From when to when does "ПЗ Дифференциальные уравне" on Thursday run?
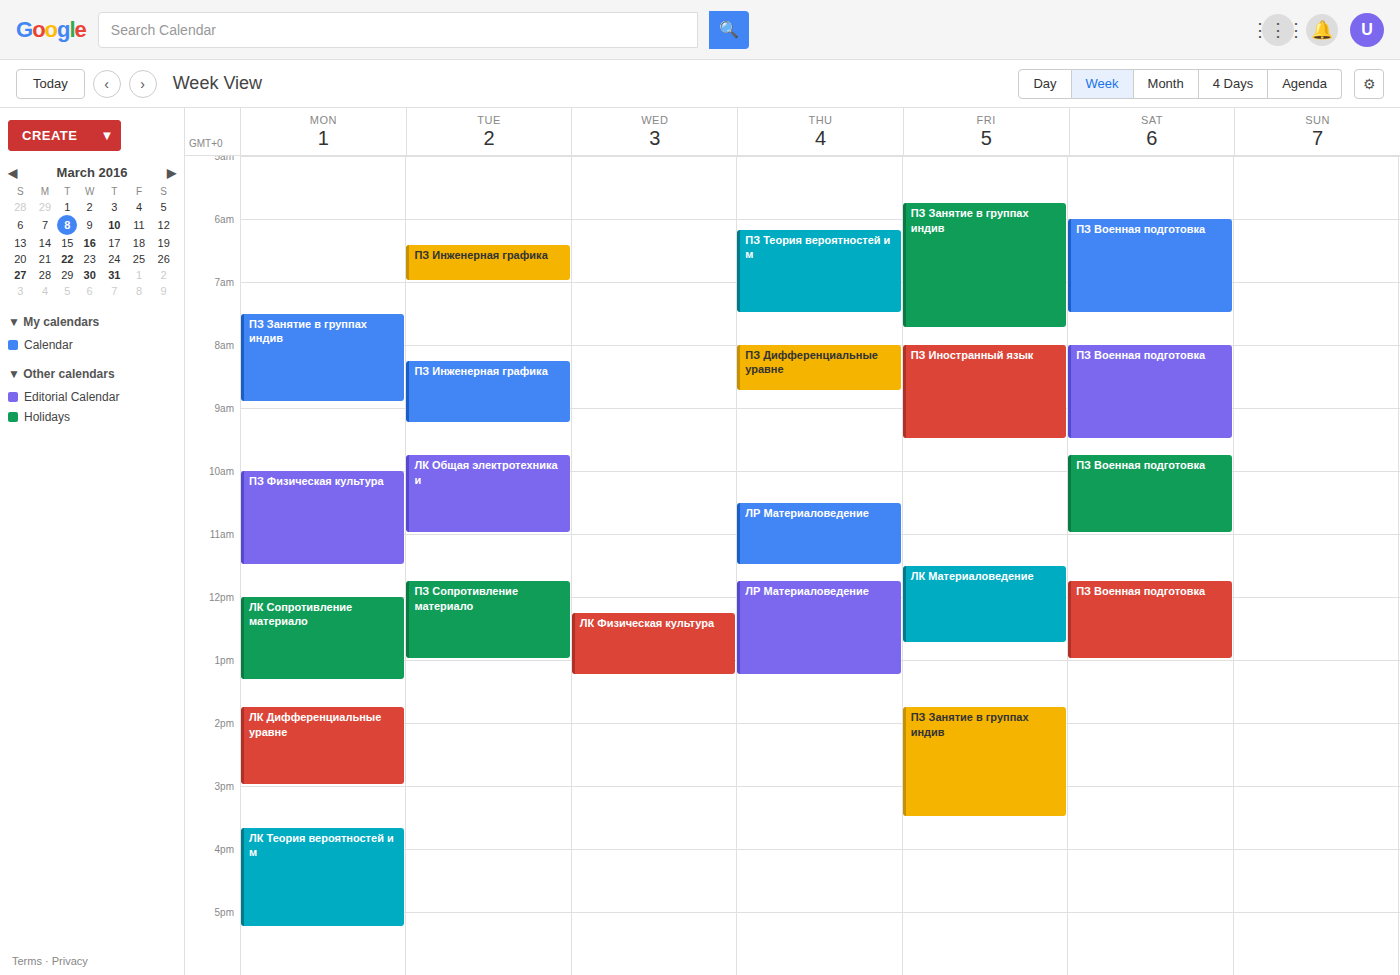
8:00 AM to 8:45 AM